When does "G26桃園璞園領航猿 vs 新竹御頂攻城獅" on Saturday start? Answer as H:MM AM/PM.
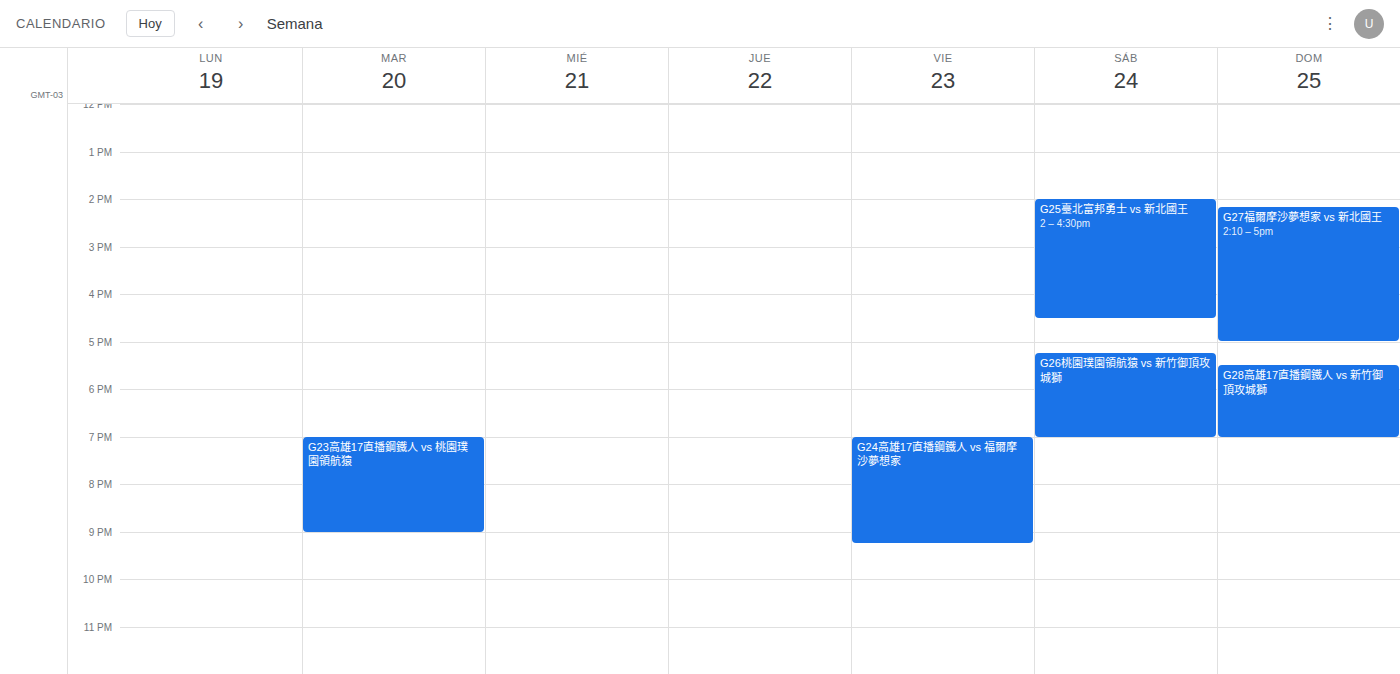
5:15 PM